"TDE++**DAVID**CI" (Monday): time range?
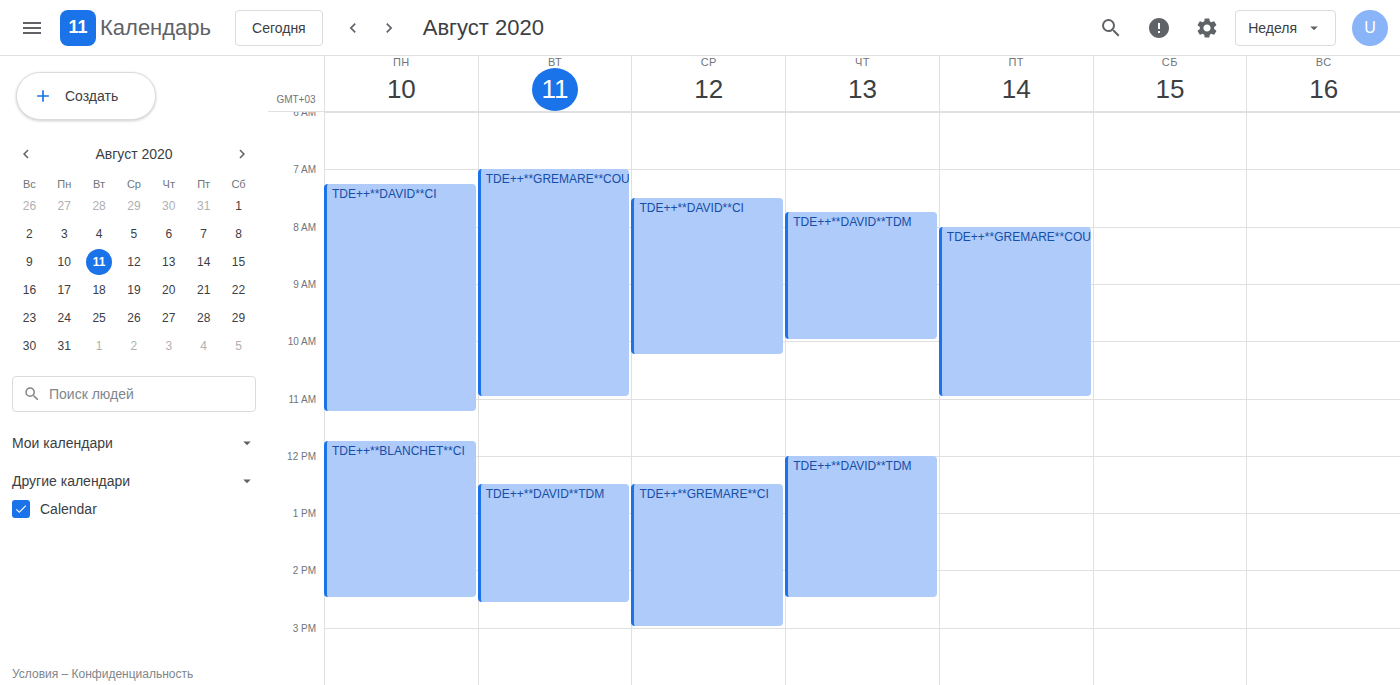
7:15 AM to 11:15 AM